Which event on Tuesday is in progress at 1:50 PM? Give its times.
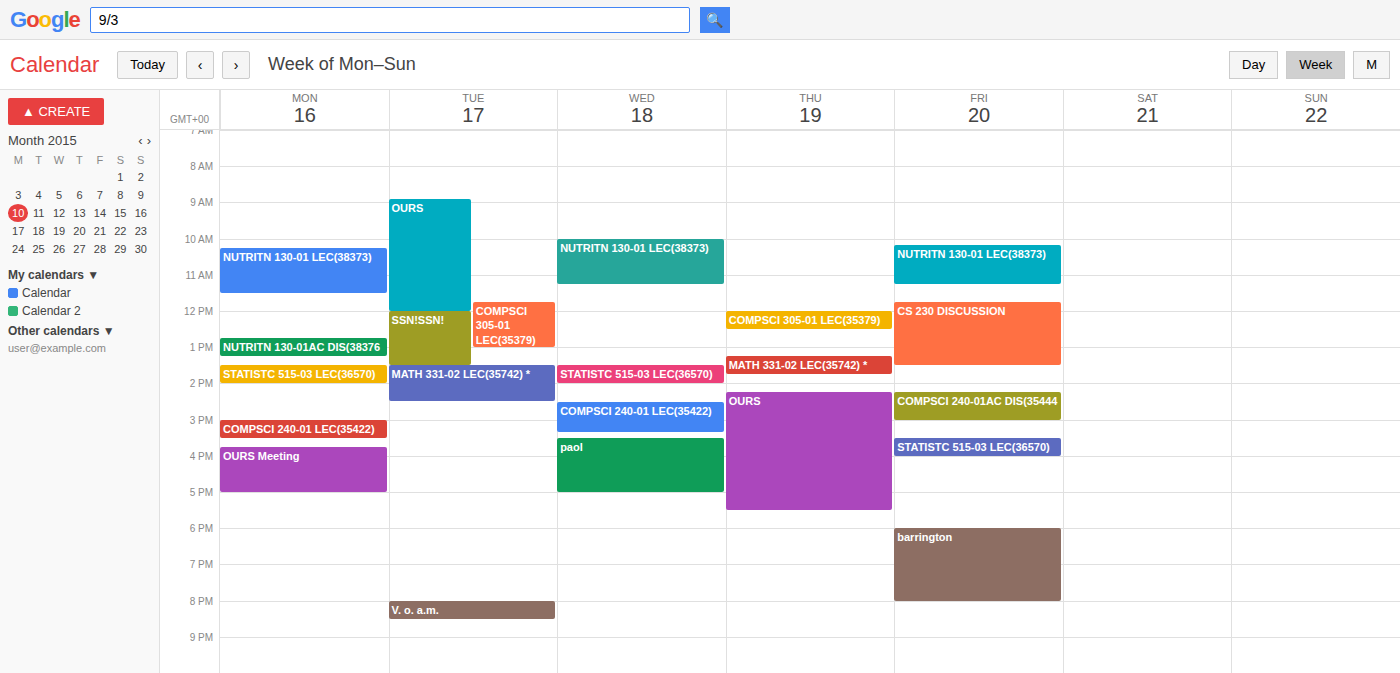
"MATH 331-02 LEC(35742) *", 1:30 PM to 2:30 PM